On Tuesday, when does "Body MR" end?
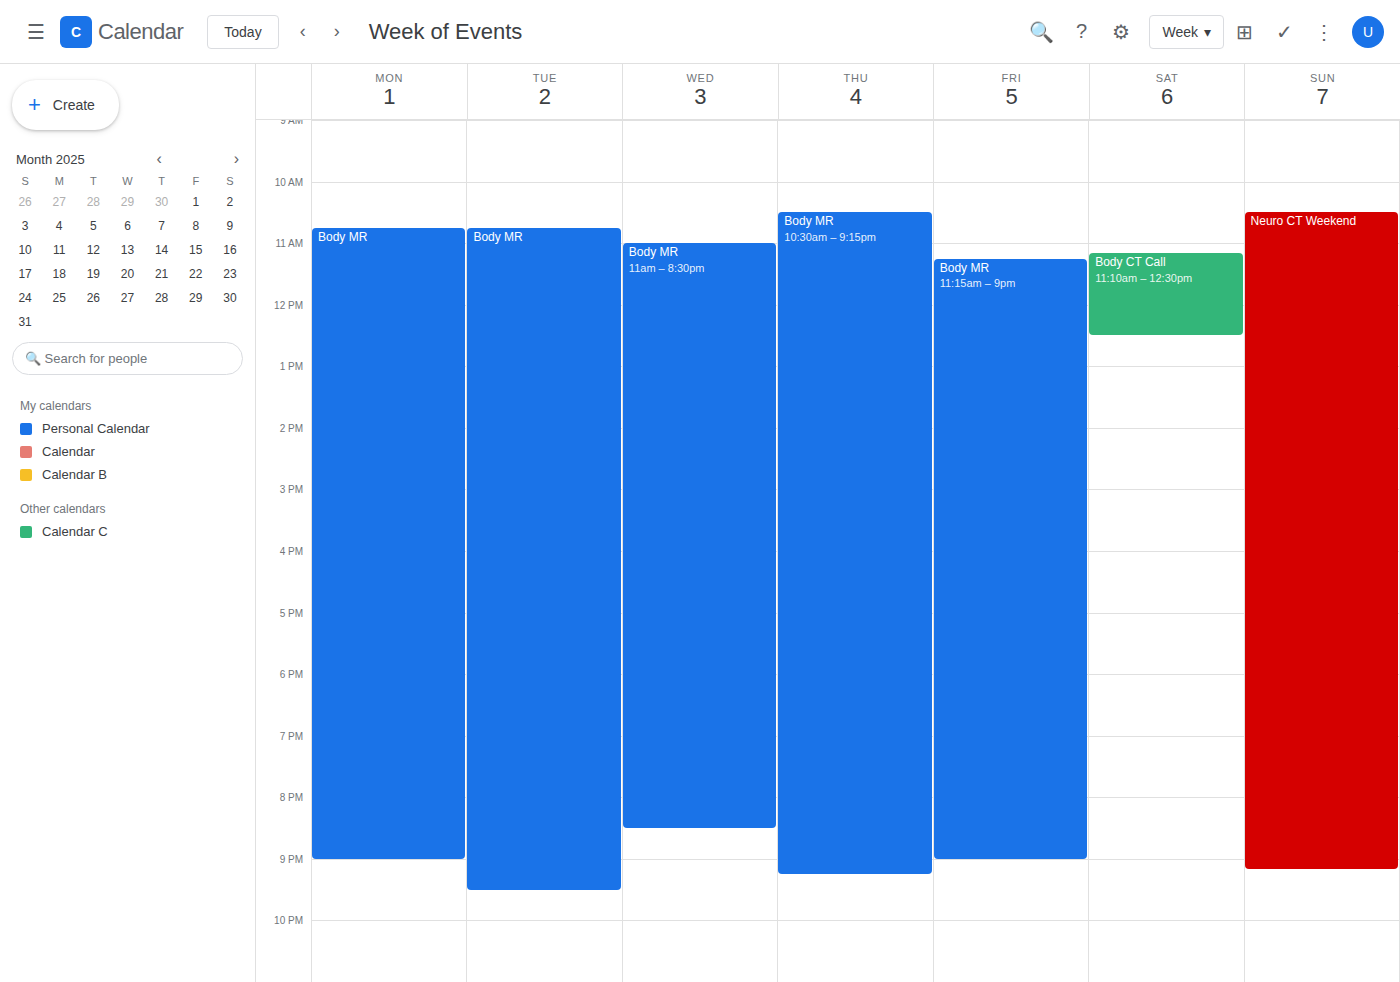
9:30 PM